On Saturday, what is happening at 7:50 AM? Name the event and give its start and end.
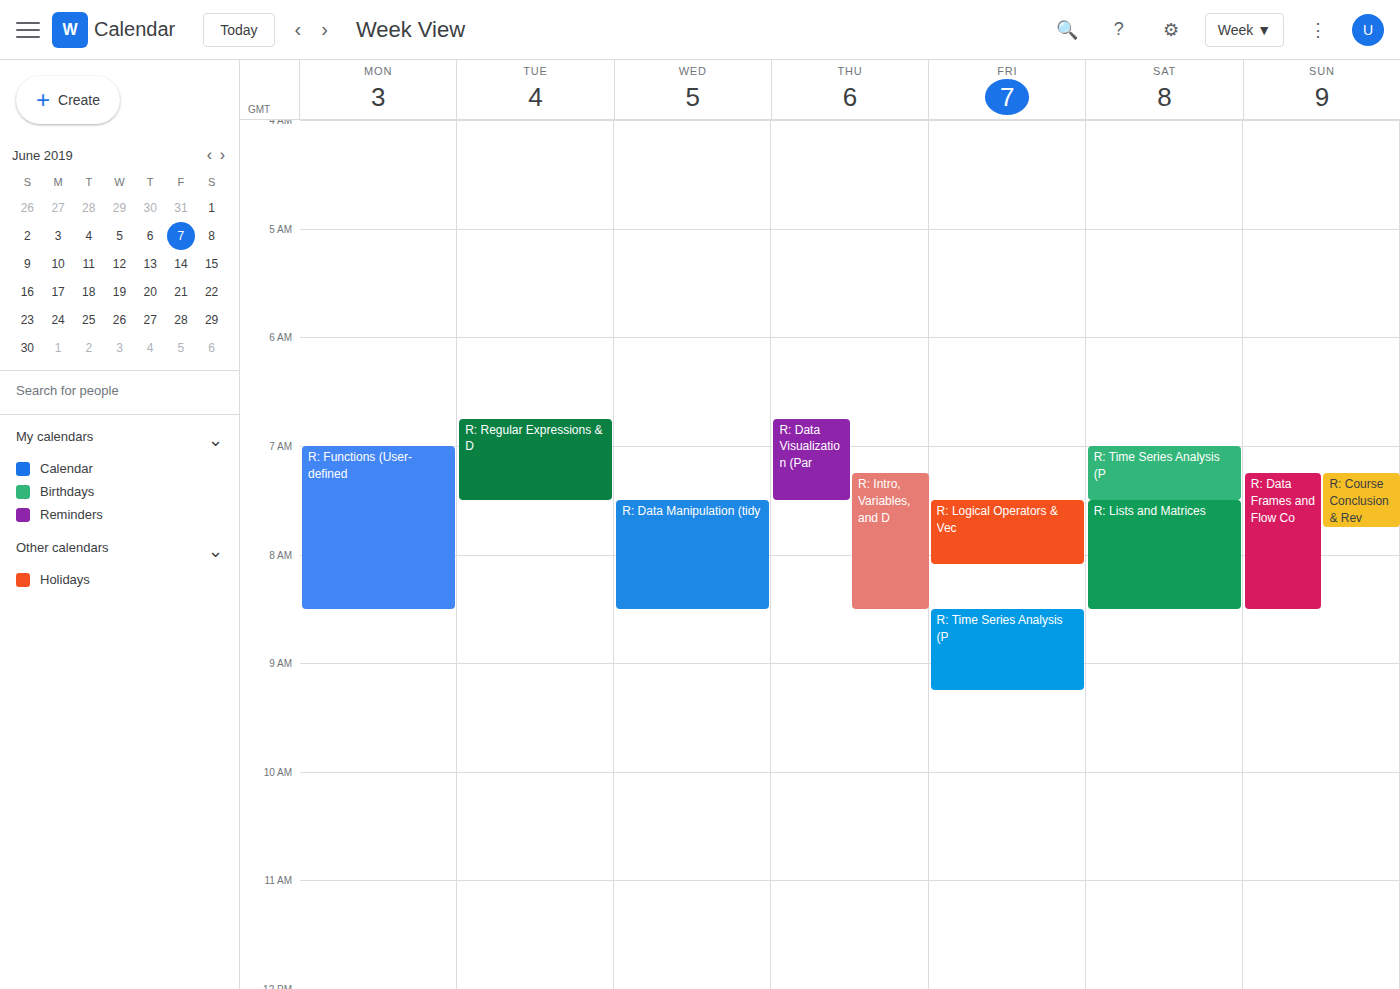
"R: Lists and Matrices", 7:30 AM to 8:30 AM